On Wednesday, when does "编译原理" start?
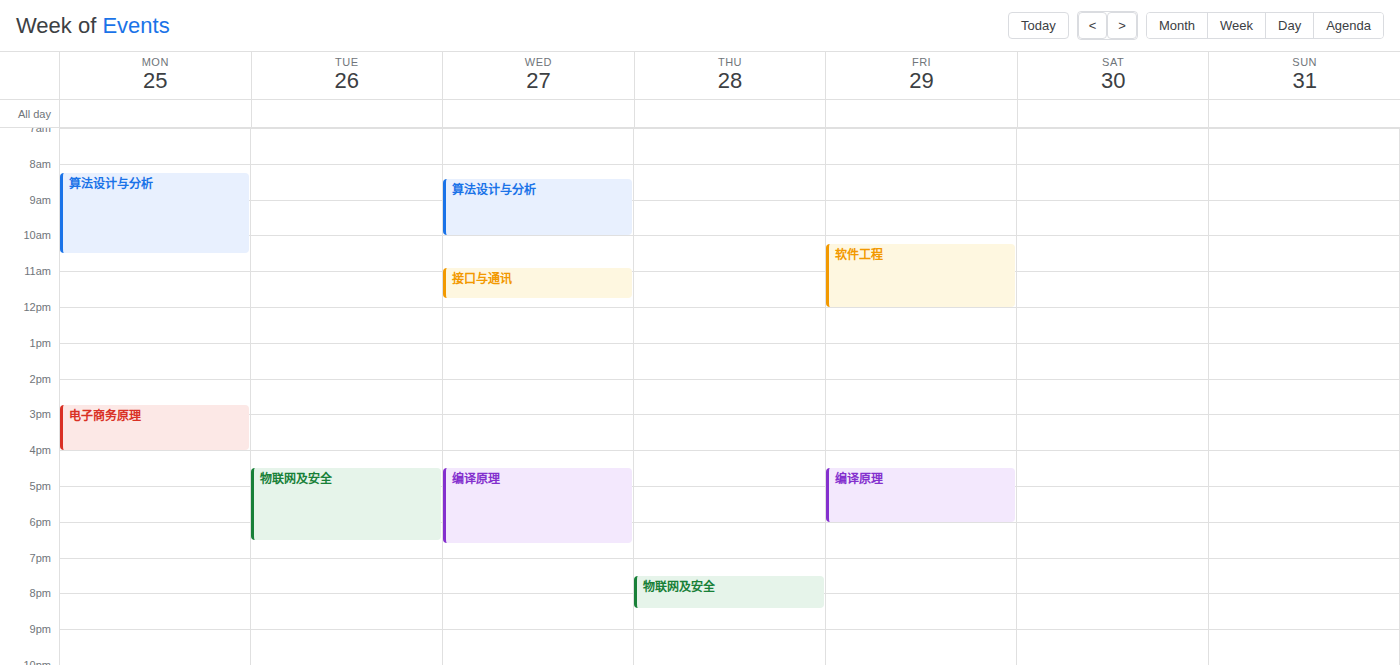
4:30 PM